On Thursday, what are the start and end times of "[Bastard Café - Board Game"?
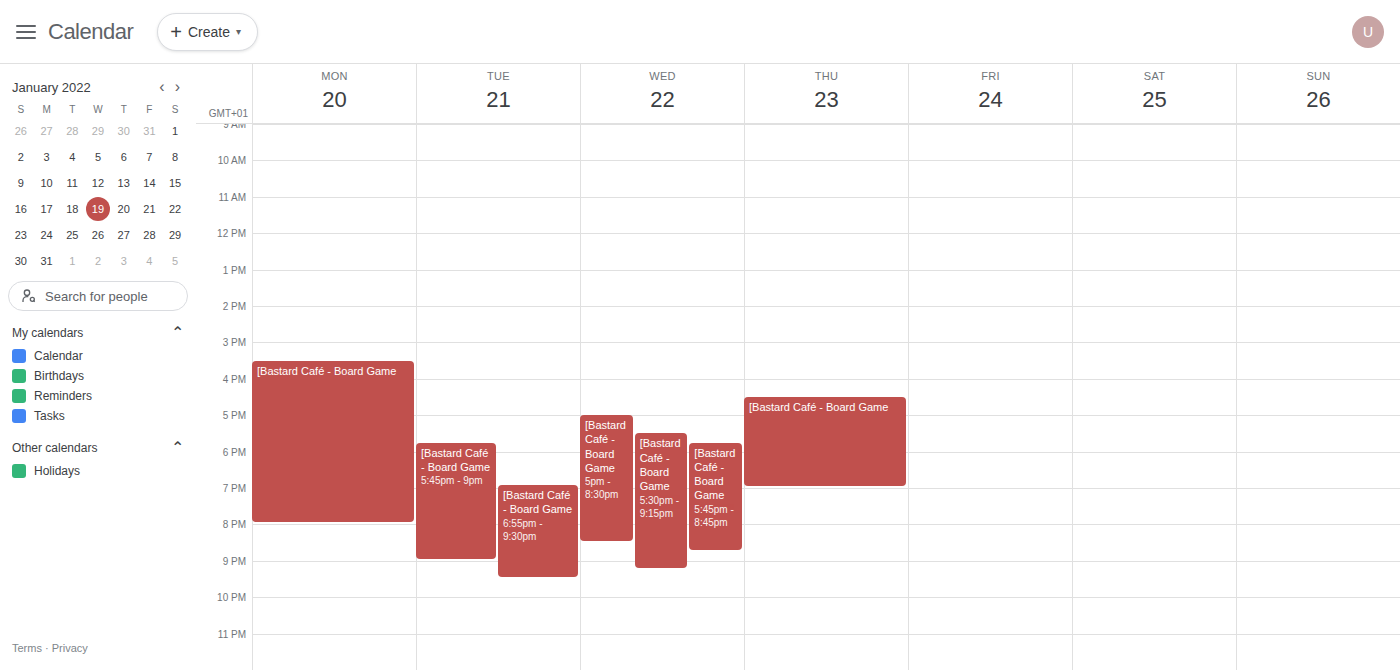
4:30 PM to 7:00 PM